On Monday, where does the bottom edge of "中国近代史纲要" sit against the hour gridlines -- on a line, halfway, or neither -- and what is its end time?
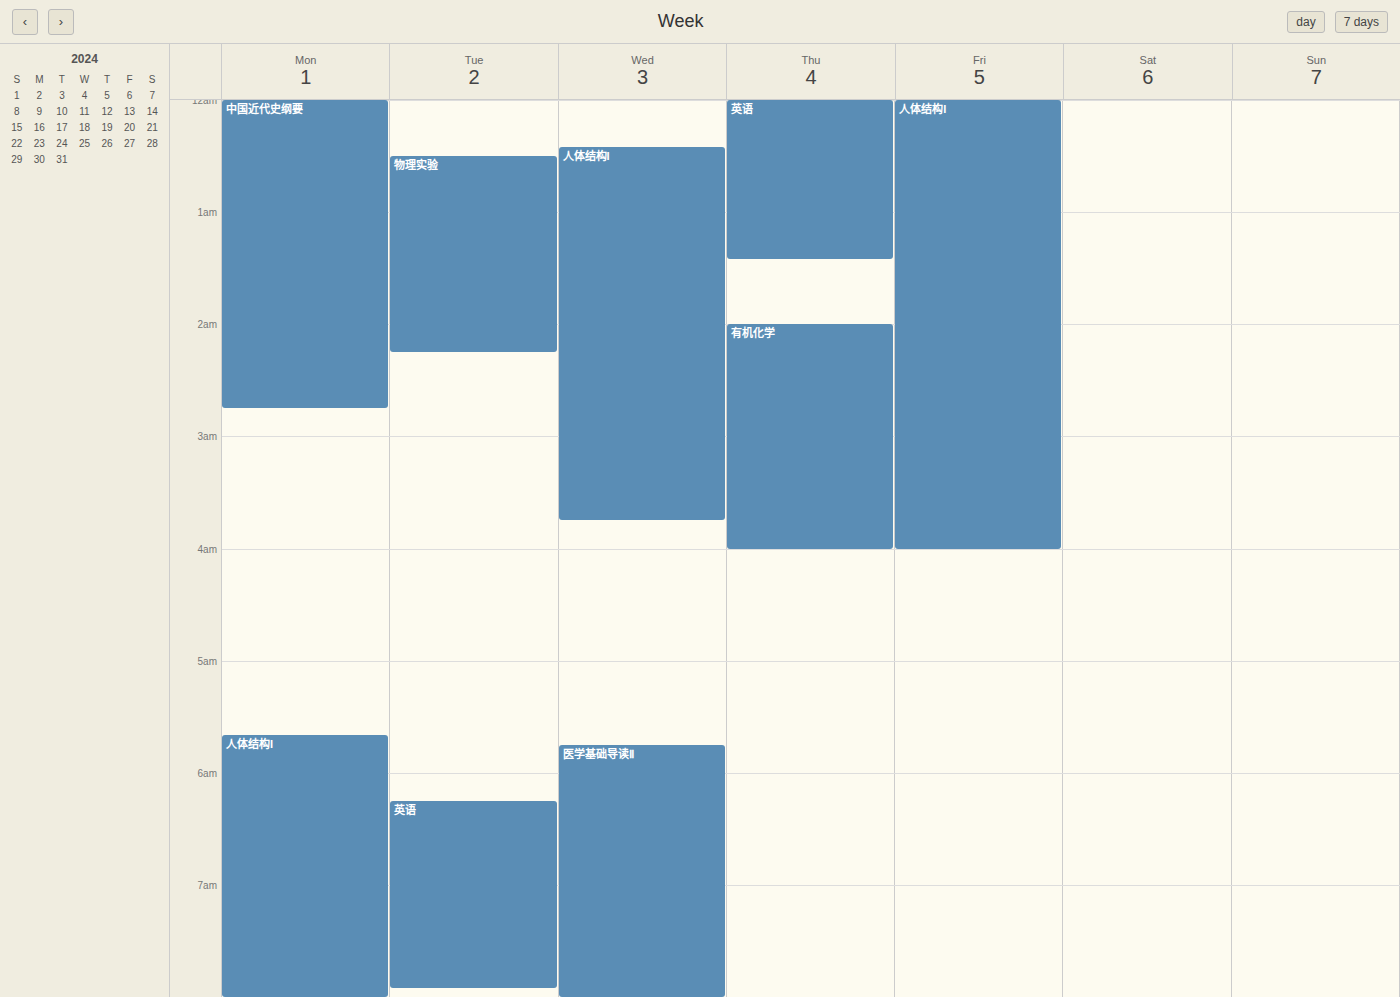
2:45 AM -- neither: three quarters of the way from the 2 AM line to the 3 AM line.